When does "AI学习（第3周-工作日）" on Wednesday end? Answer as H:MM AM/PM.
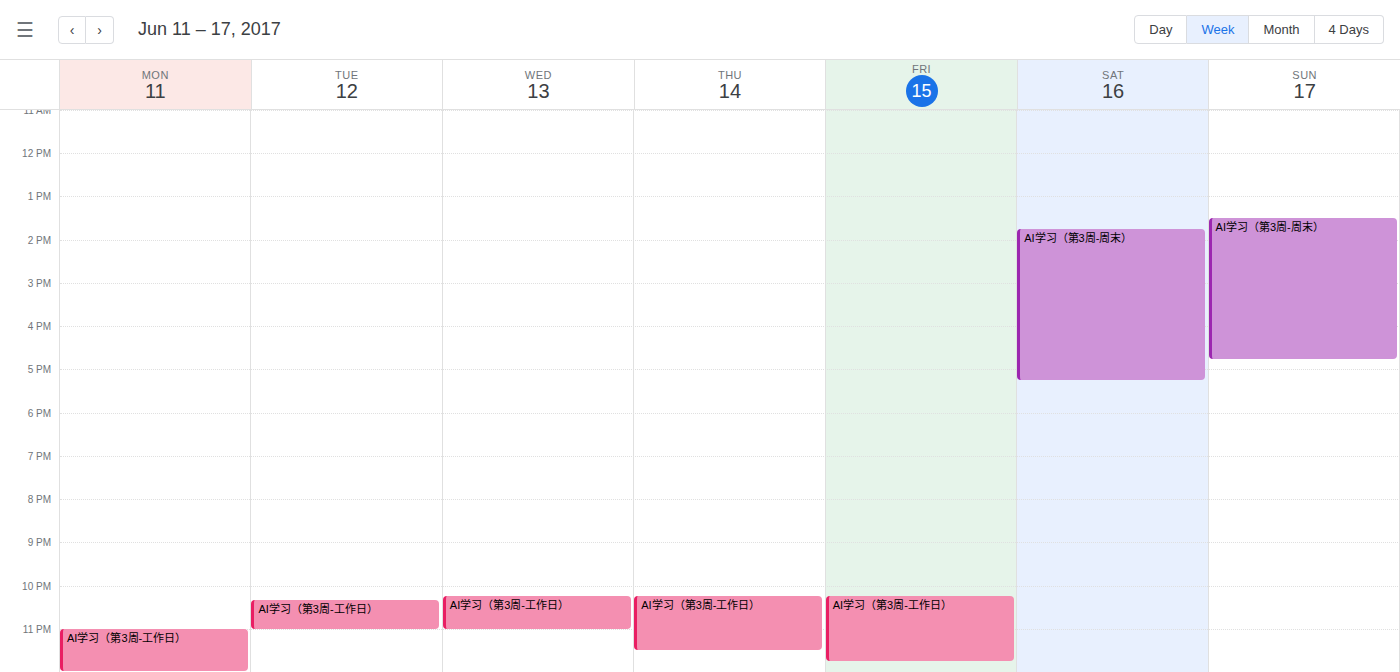
11:00 PM